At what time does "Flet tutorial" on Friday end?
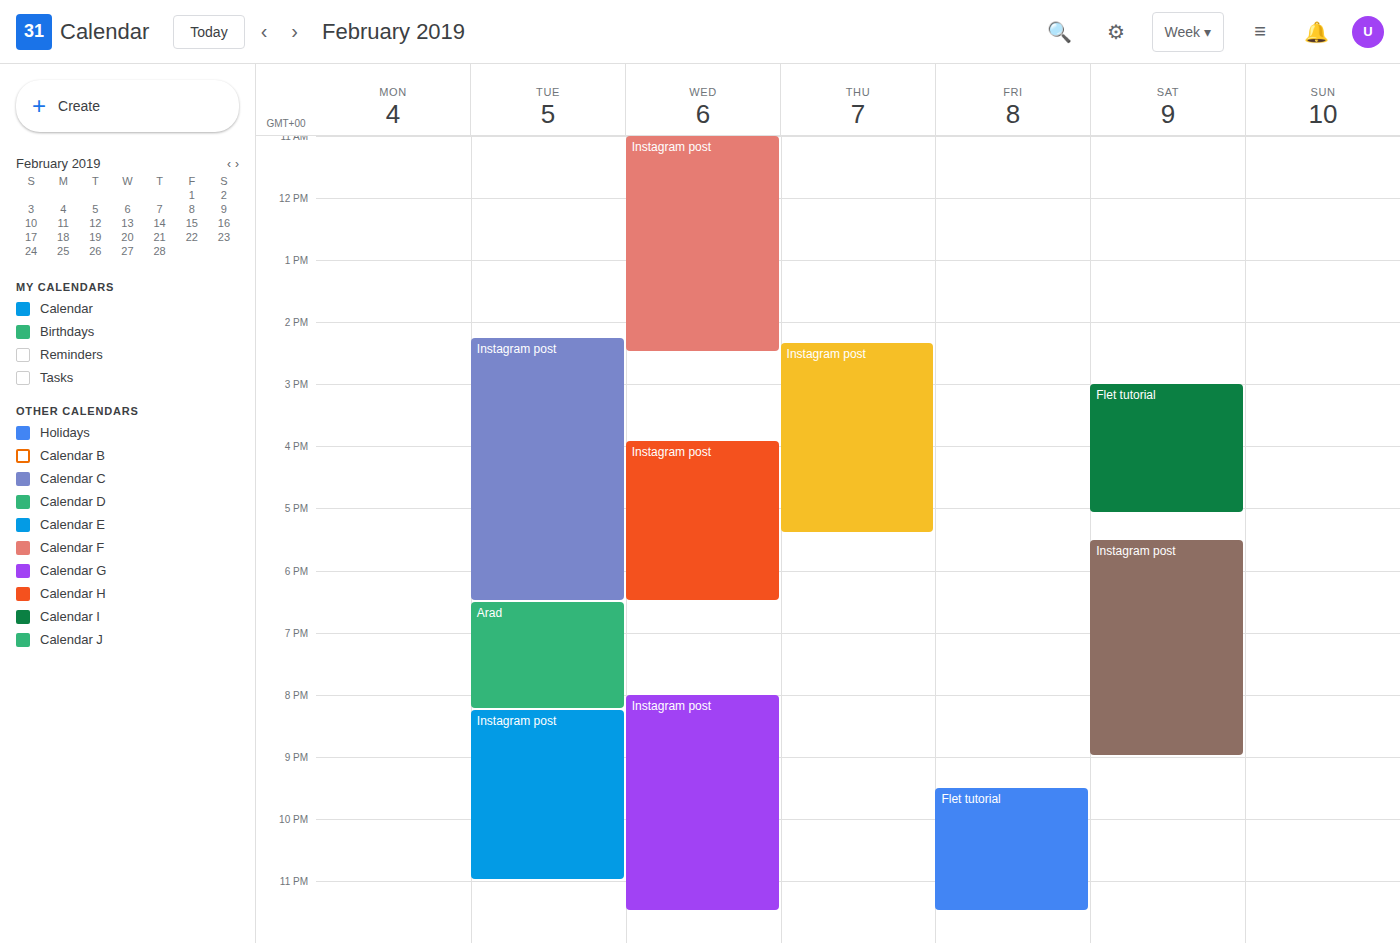
23:30